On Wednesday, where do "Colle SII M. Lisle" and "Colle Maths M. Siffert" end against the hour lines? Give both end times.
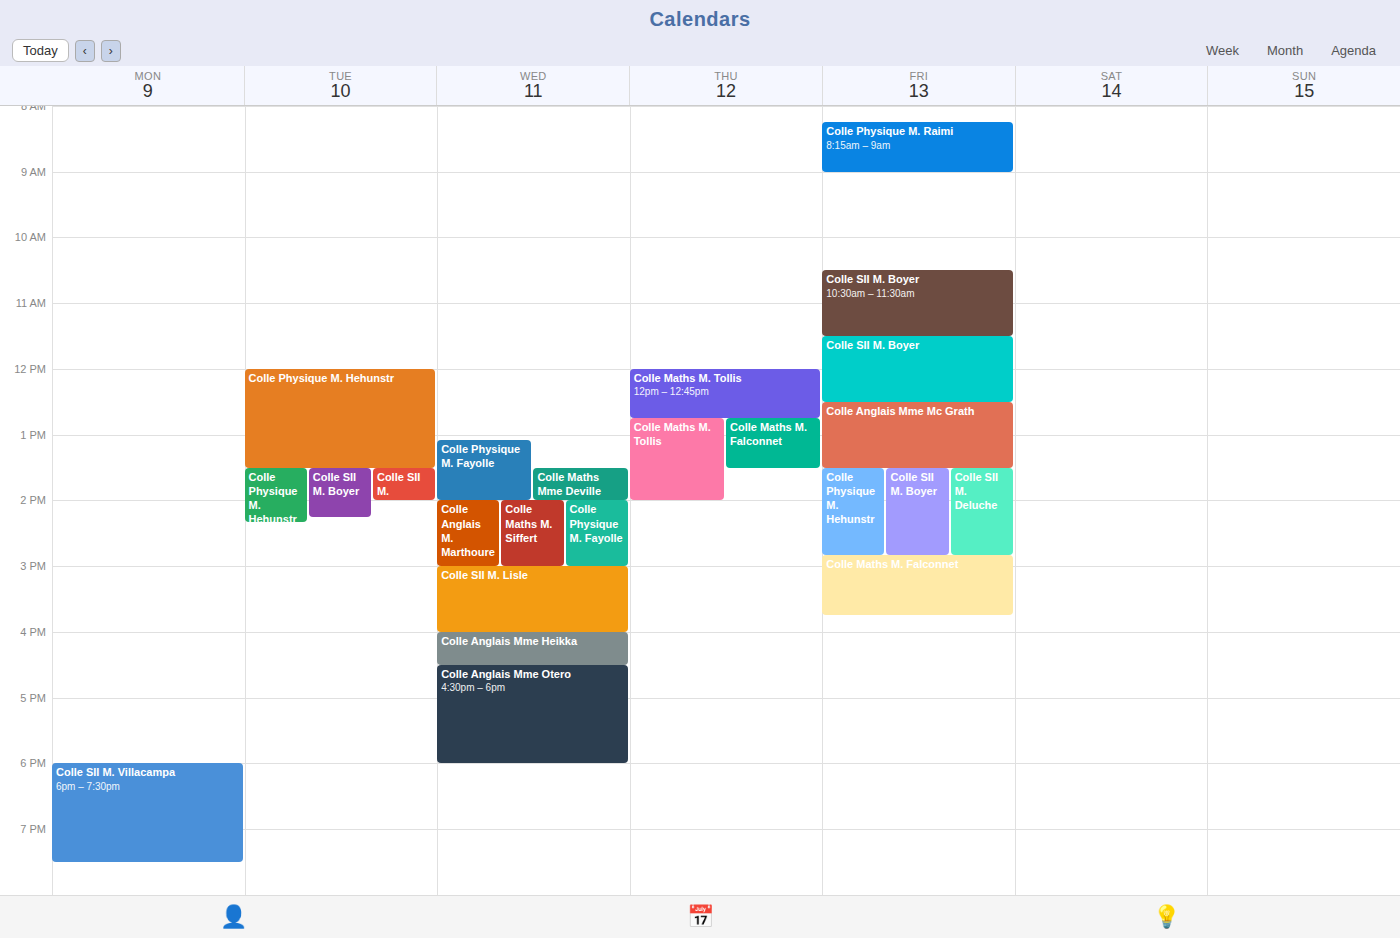
"Colle SII M. Lisle": 4:00 PM, exactly on the 4 PM line. "Colle Maths M. Siffert": 3:00 PM, exactly on the 3 PM line.